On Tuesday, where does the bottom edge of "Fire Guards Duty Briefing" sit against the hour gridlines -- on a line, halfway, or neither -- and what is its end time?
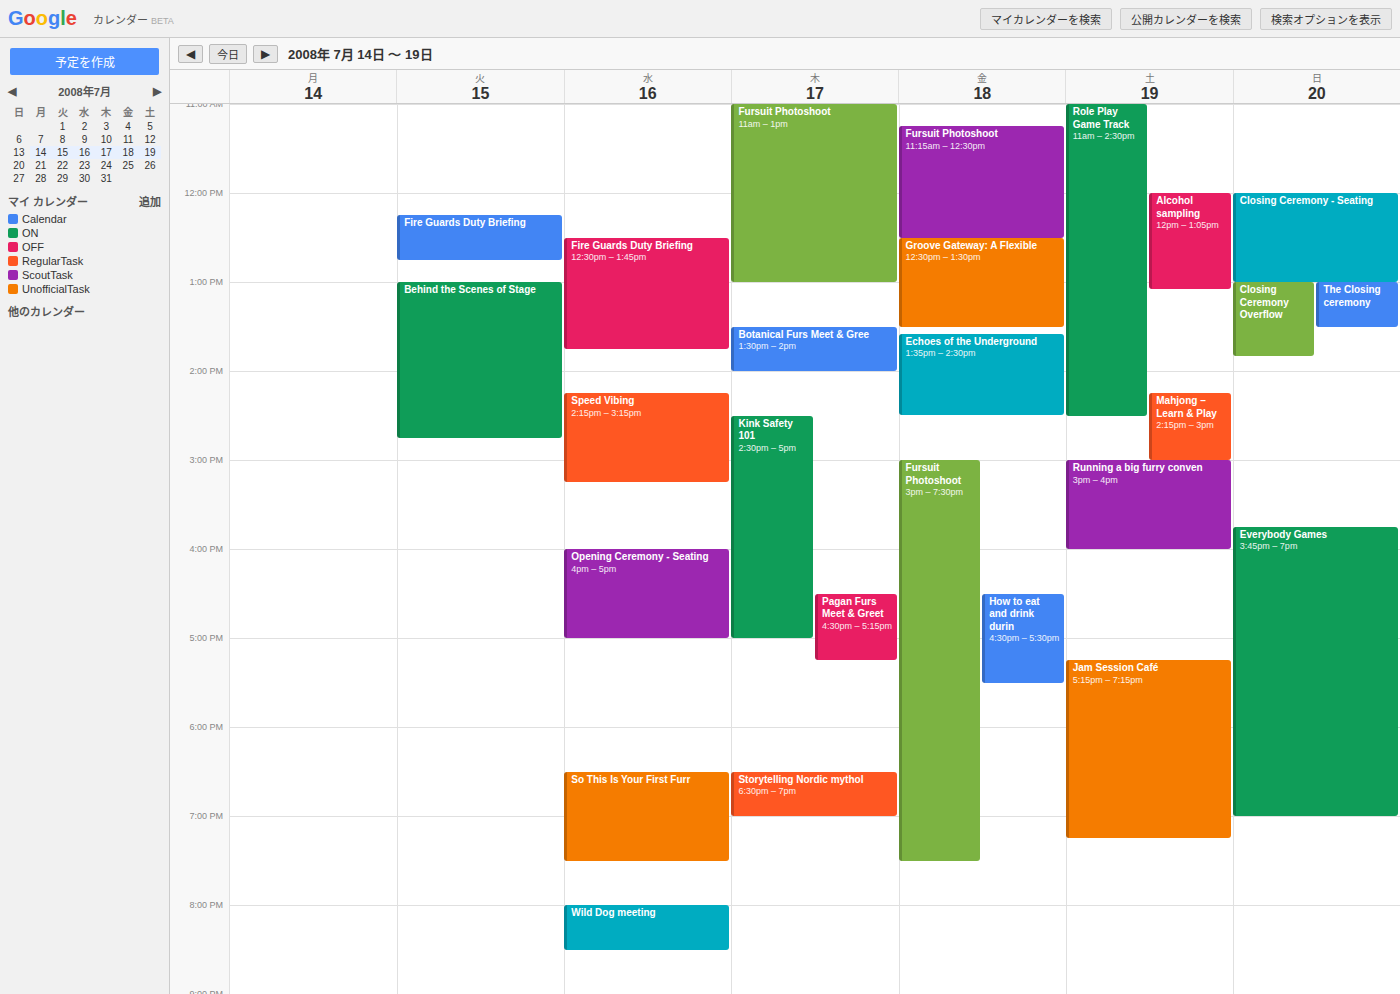
12:45 PM -- neither: three quarters of the way from the 12 PM line to the 1 PM line.